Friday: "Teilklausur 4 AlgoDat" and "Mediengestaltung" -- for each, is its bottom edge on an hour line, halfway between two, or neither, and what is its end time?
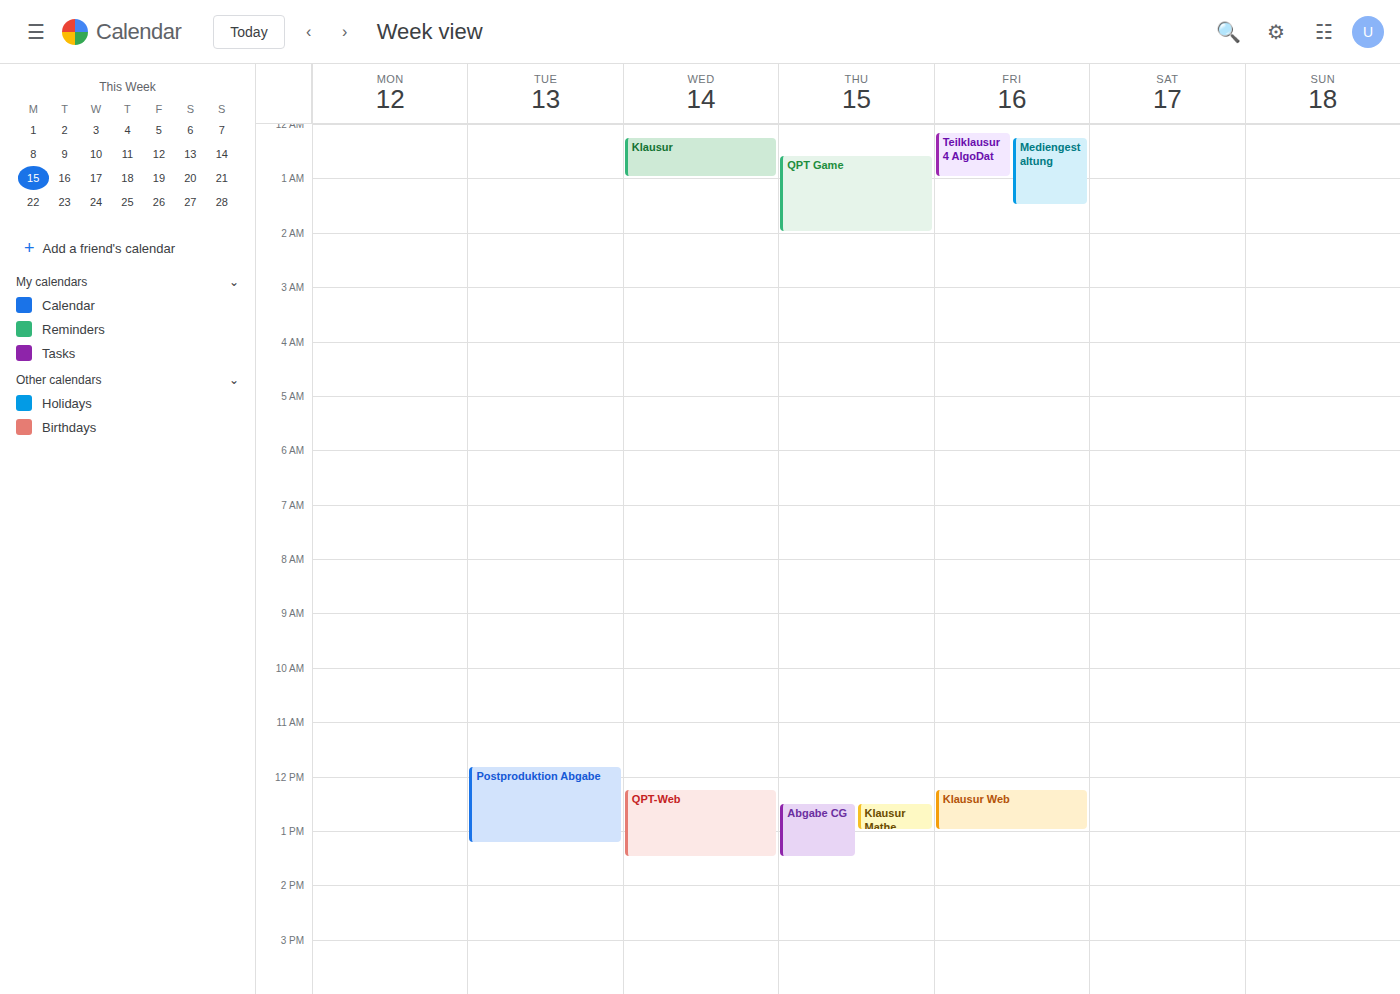
"Teilklausur 4 AlgoDat": 01:00, exactly on the 01:00 line. "Mediengestaltung": 01:30, halfway between the 01:00 and 02:00 lines.